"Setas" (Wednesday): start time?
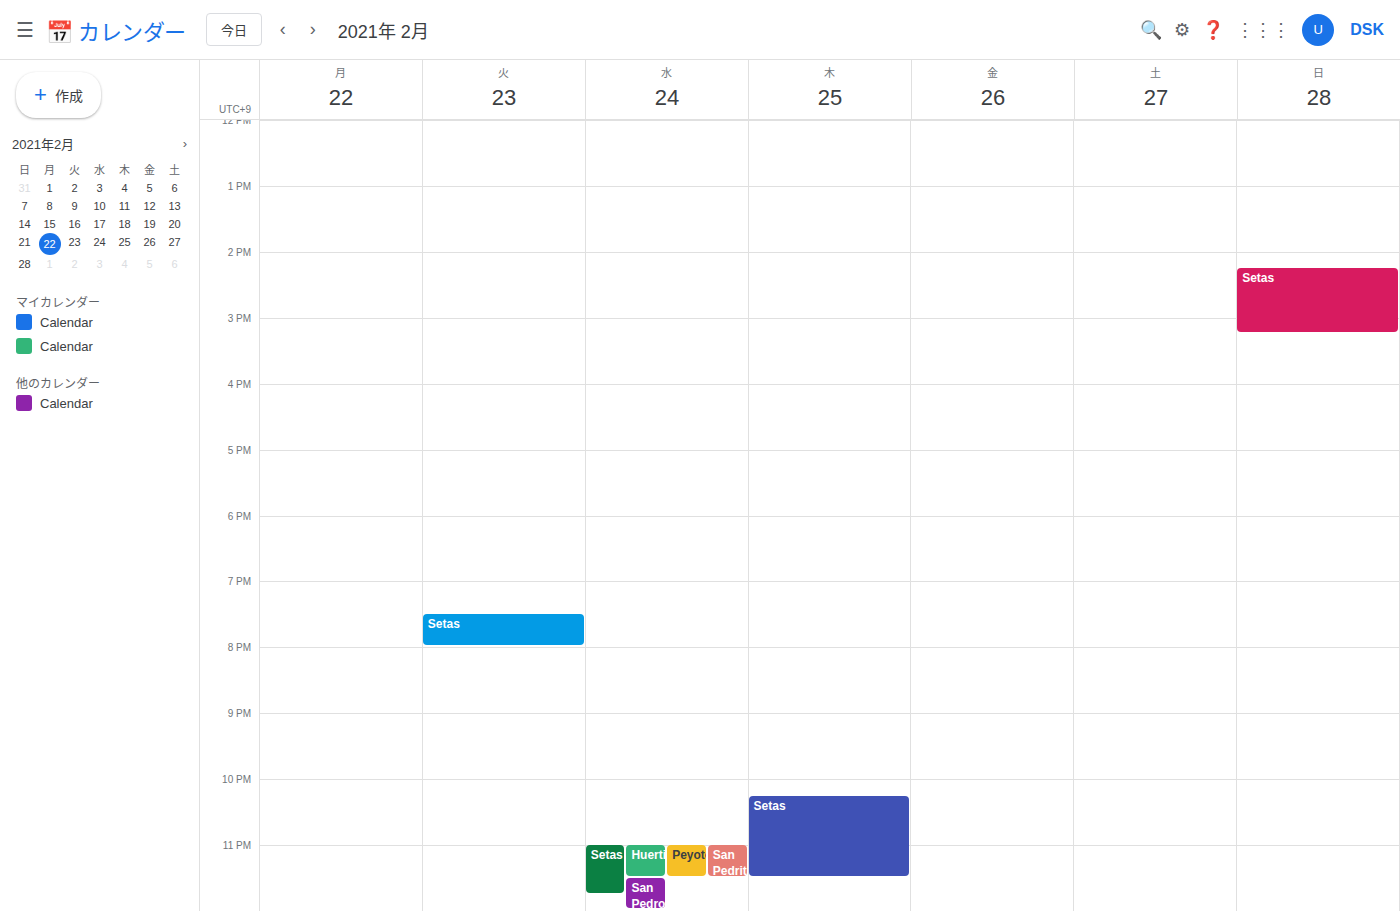
11:00 PM